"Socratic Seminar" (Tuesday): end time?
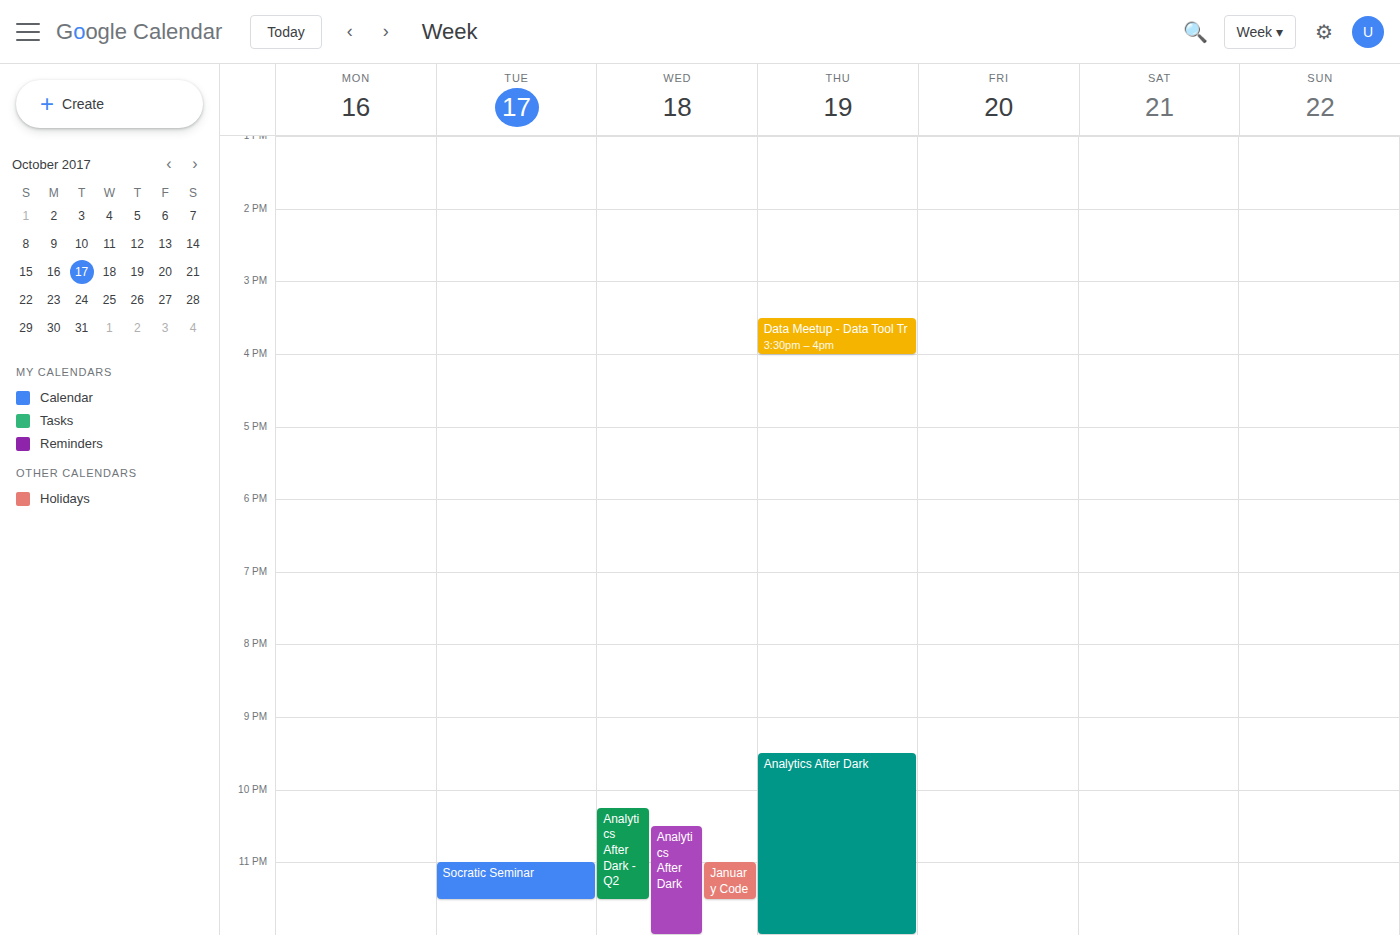
11:30 PM